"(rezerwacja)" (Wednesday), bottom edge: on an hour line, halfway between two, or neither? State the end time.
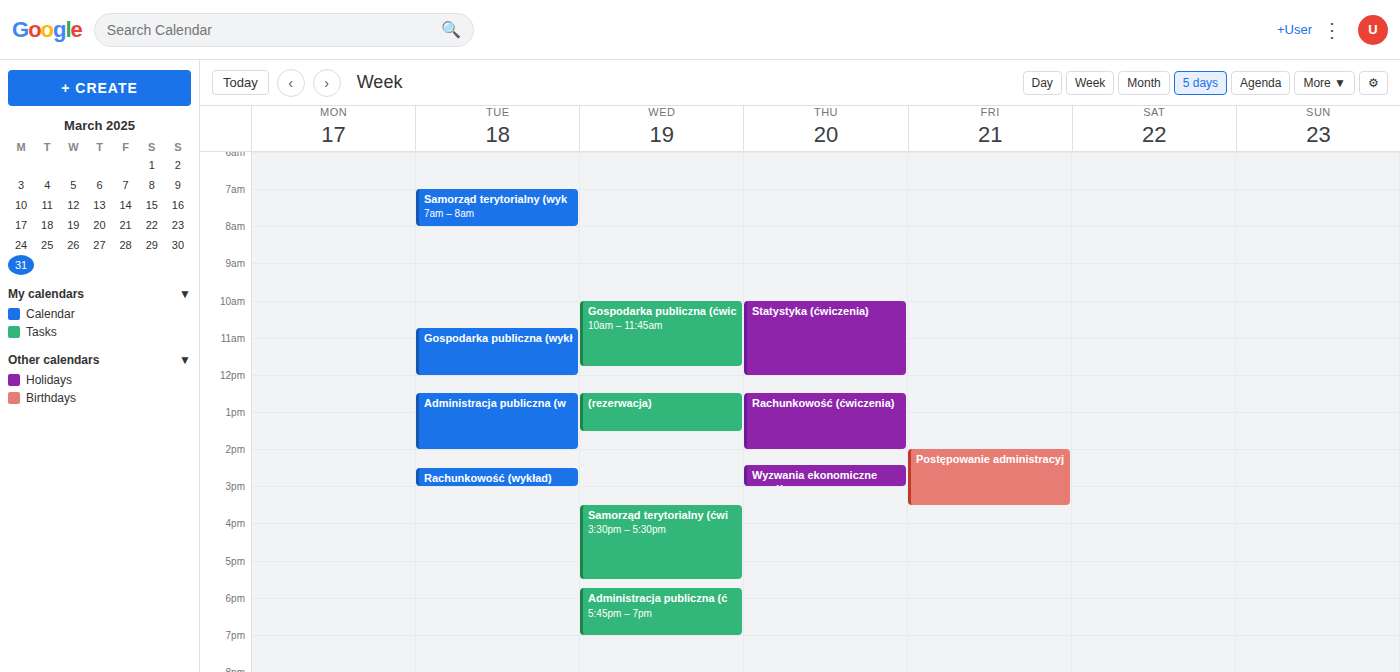
1:30 PM -- halfway between the 1 PM and 2 PM lines.